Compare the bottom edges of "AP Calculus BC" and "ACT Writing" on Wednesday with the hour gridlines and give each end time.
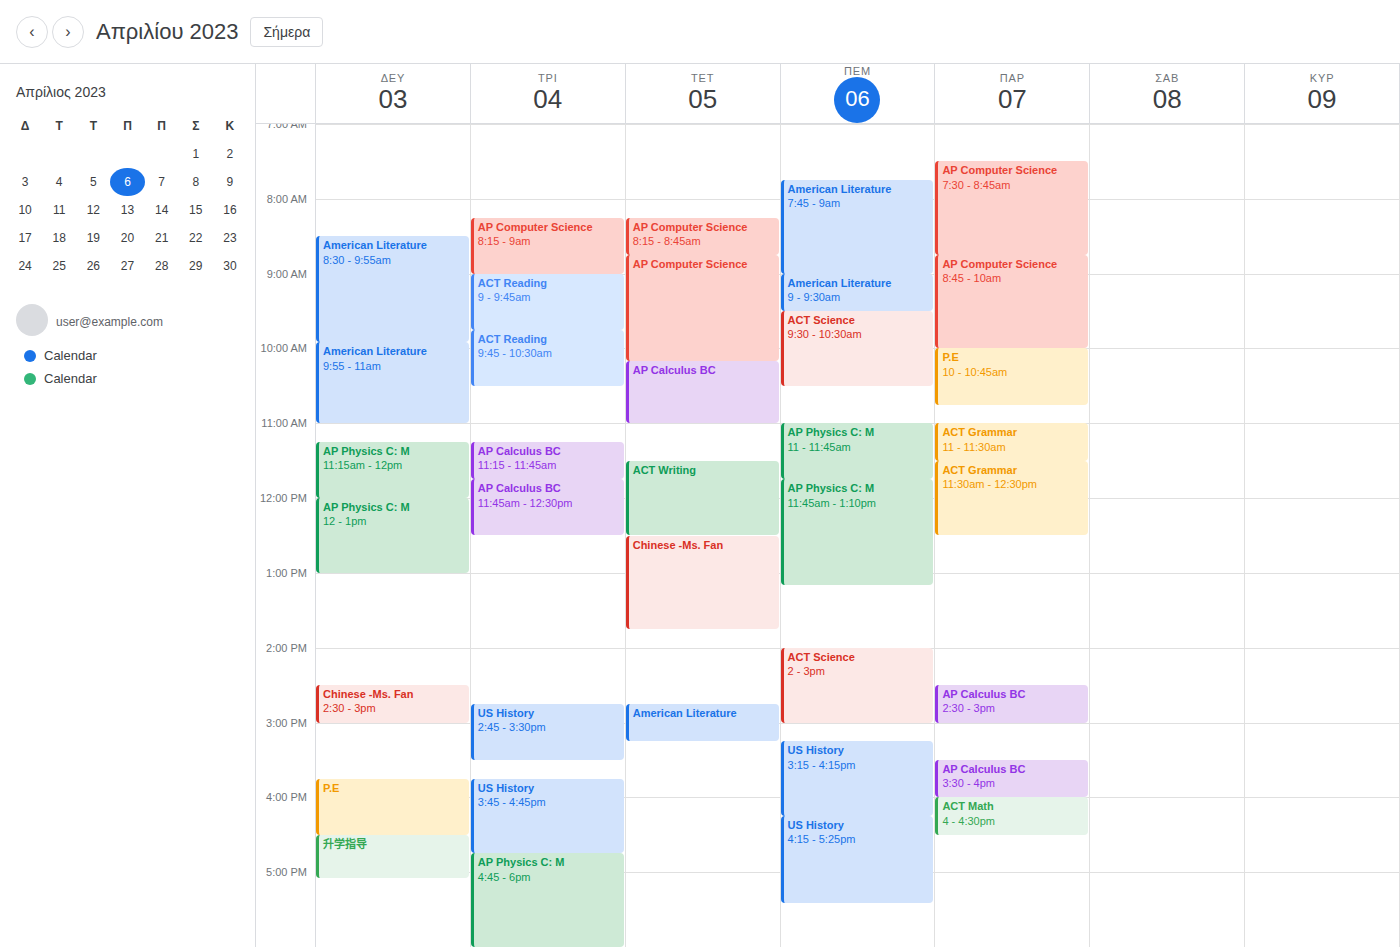
"AP Calculus BC": 11:00 AM, exactly on the 11 AM line. "ACT Writing": 12:30 PM, halfway between the 12 PM and 1 PM lines.